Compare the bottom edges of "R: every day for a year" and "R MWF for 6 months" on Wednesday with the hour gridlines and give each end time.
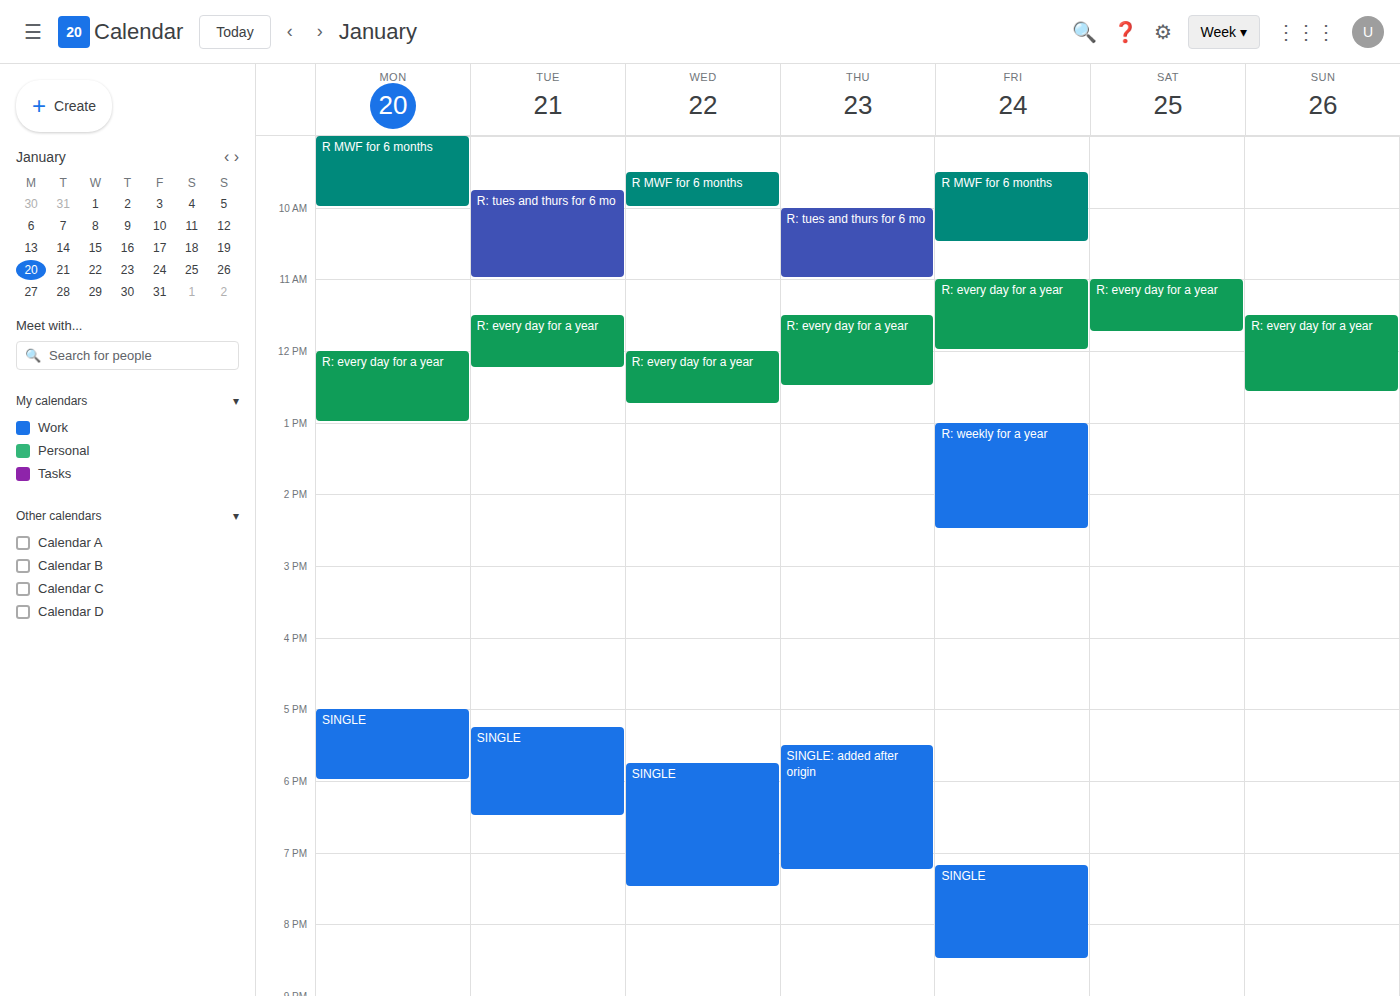
"R: every day for a year": 12:45 PM, neither: three quarters of the way from the 12 PM line to the 1 PM line. "R MWF for 6 months": 10:00 AM, exactly on the 10 AM line.